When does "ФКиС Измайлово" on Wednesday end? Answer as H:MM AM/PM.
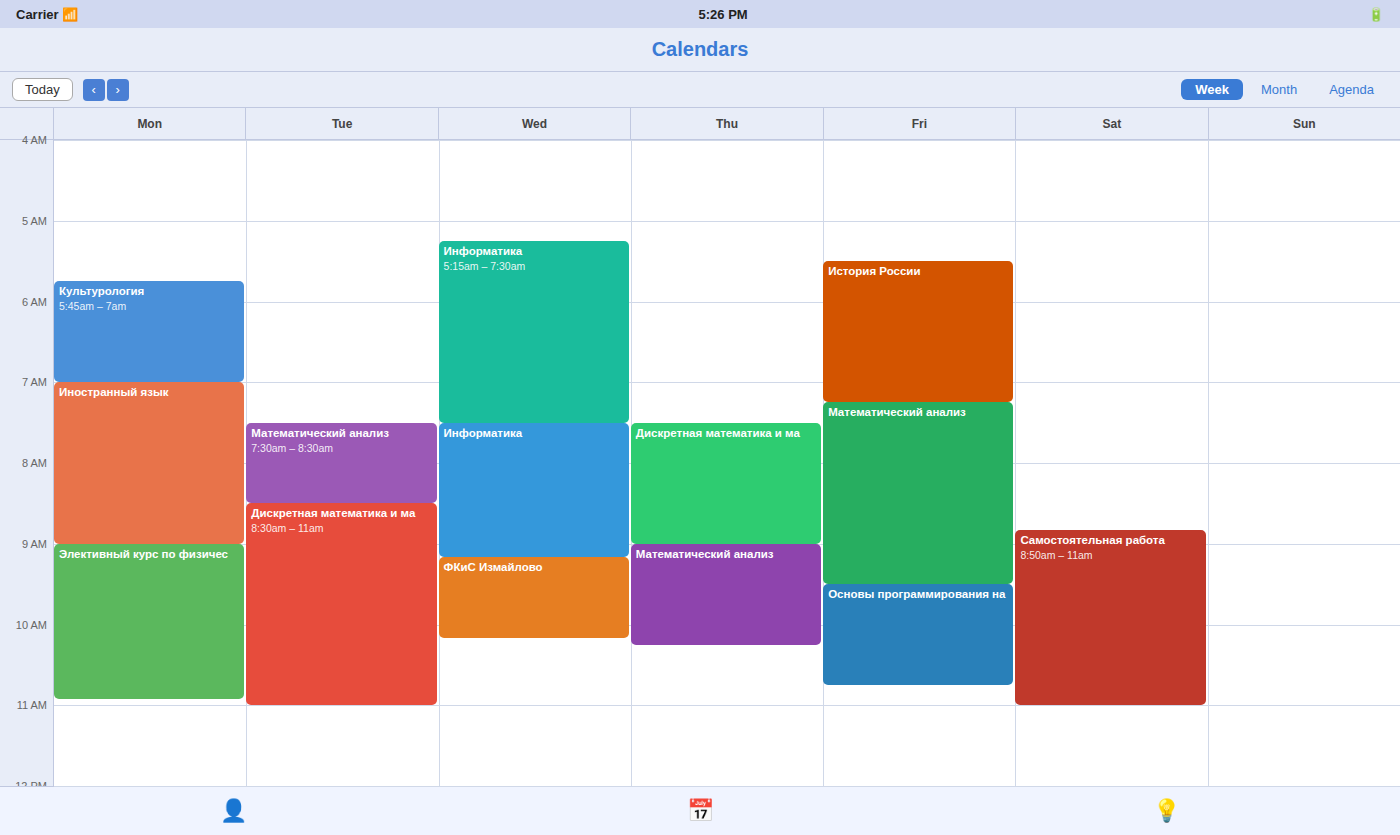
10:10 AM